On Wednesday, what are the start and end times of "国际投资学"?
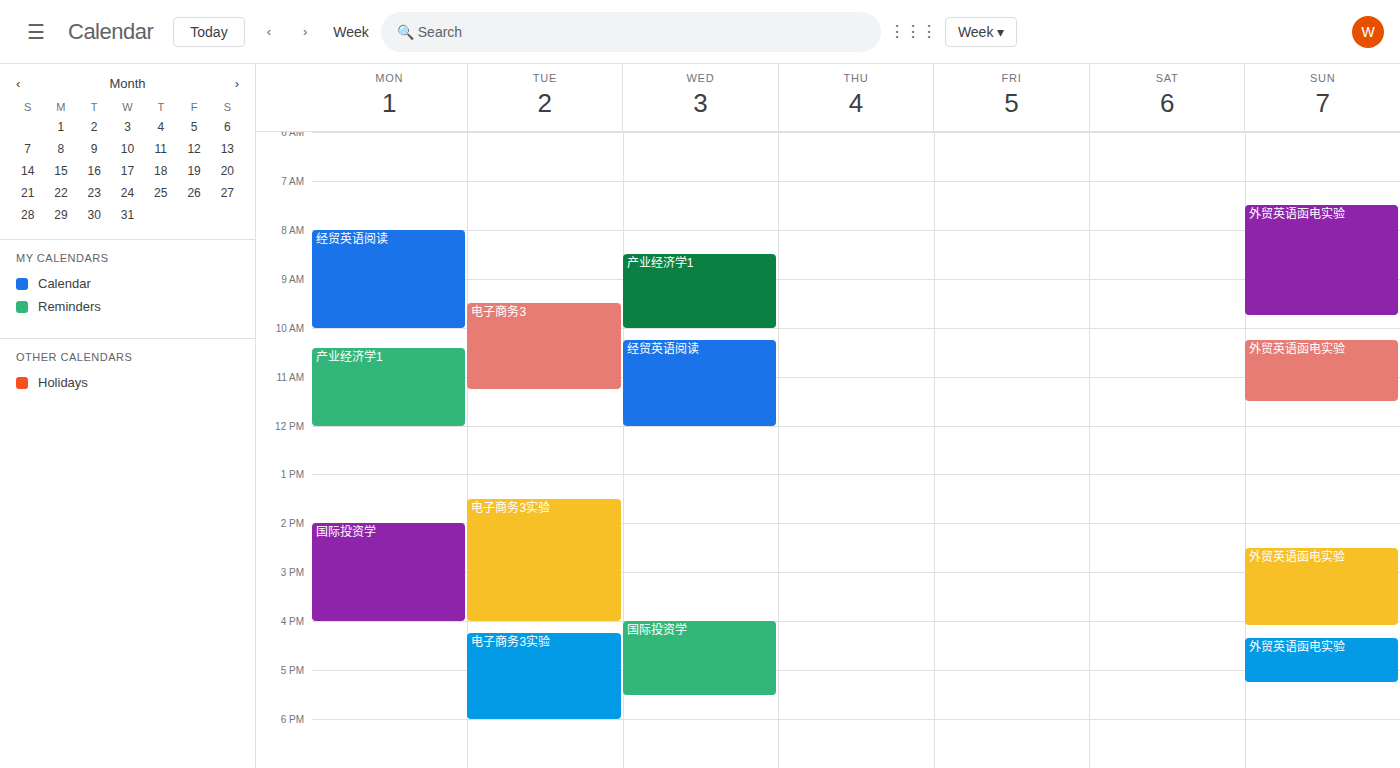
4:00 PM to 5:30 PM